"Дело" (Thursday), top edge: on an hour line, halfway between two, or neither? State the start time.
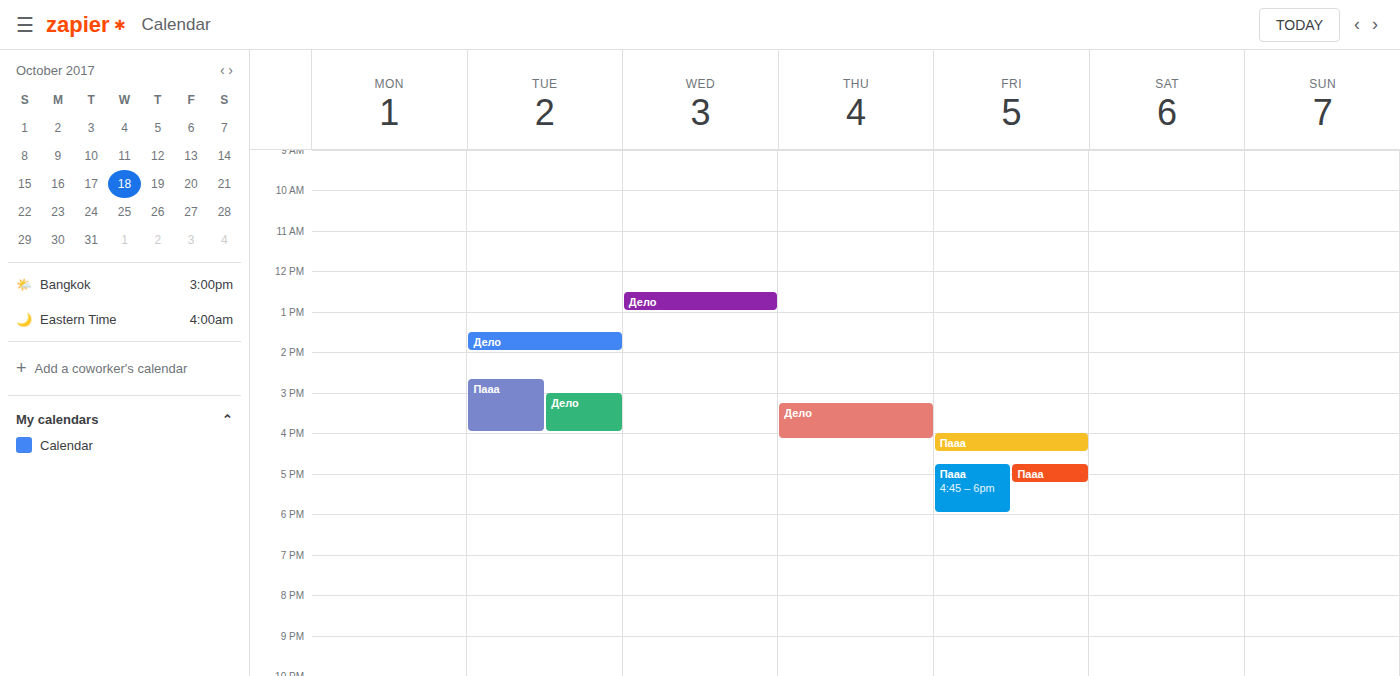
3:15 PM -- neither: a quarter of the way from the 3 PM line to the 4 PM line.